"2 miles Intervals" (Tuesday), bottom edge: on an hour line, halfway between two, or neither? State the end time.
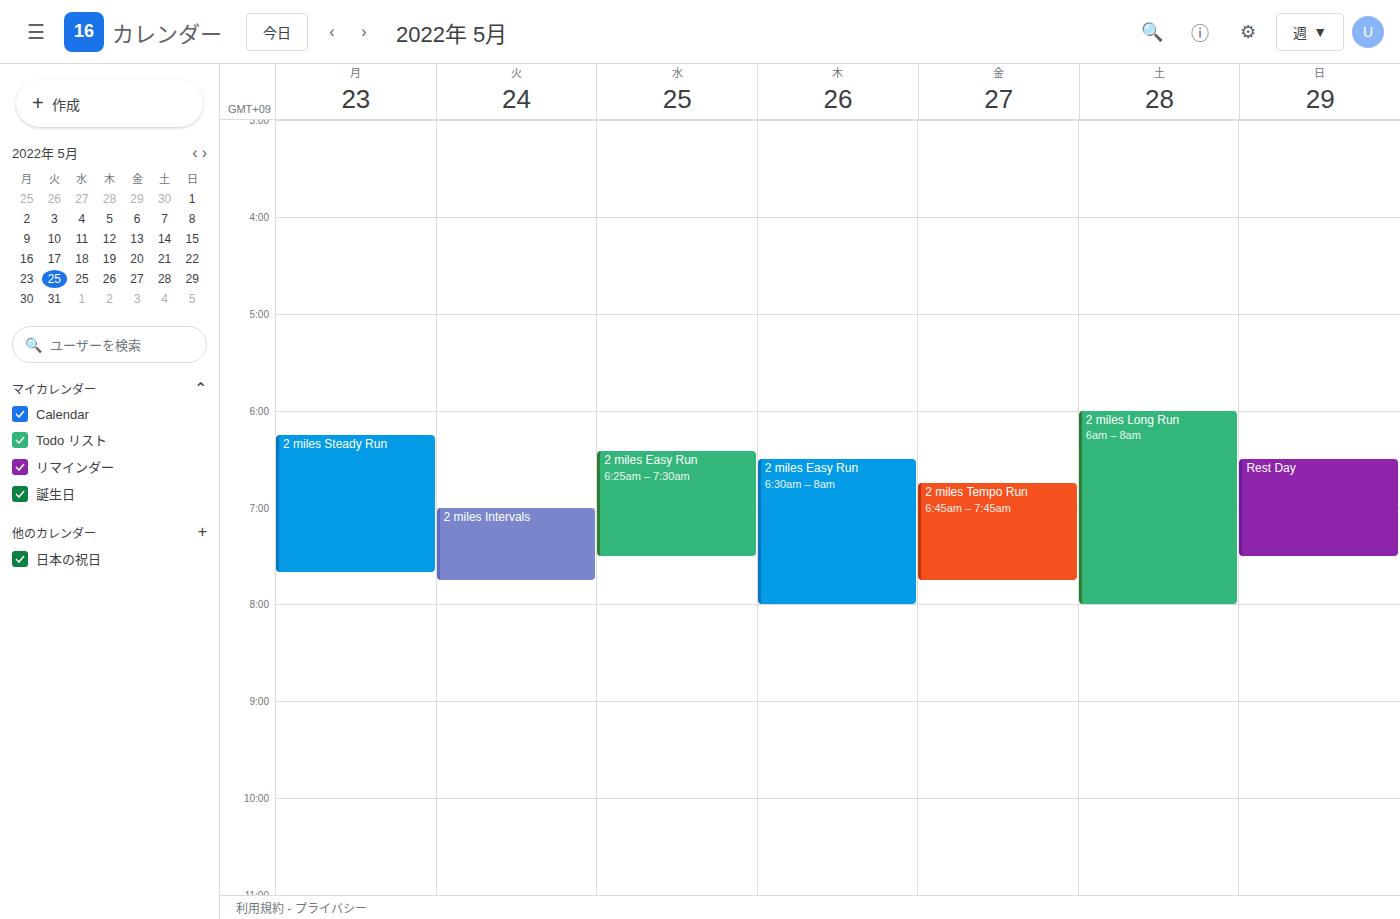
7:45 AM -- neither: three quarters of the way from the 7 AM line to the 8 AM line.